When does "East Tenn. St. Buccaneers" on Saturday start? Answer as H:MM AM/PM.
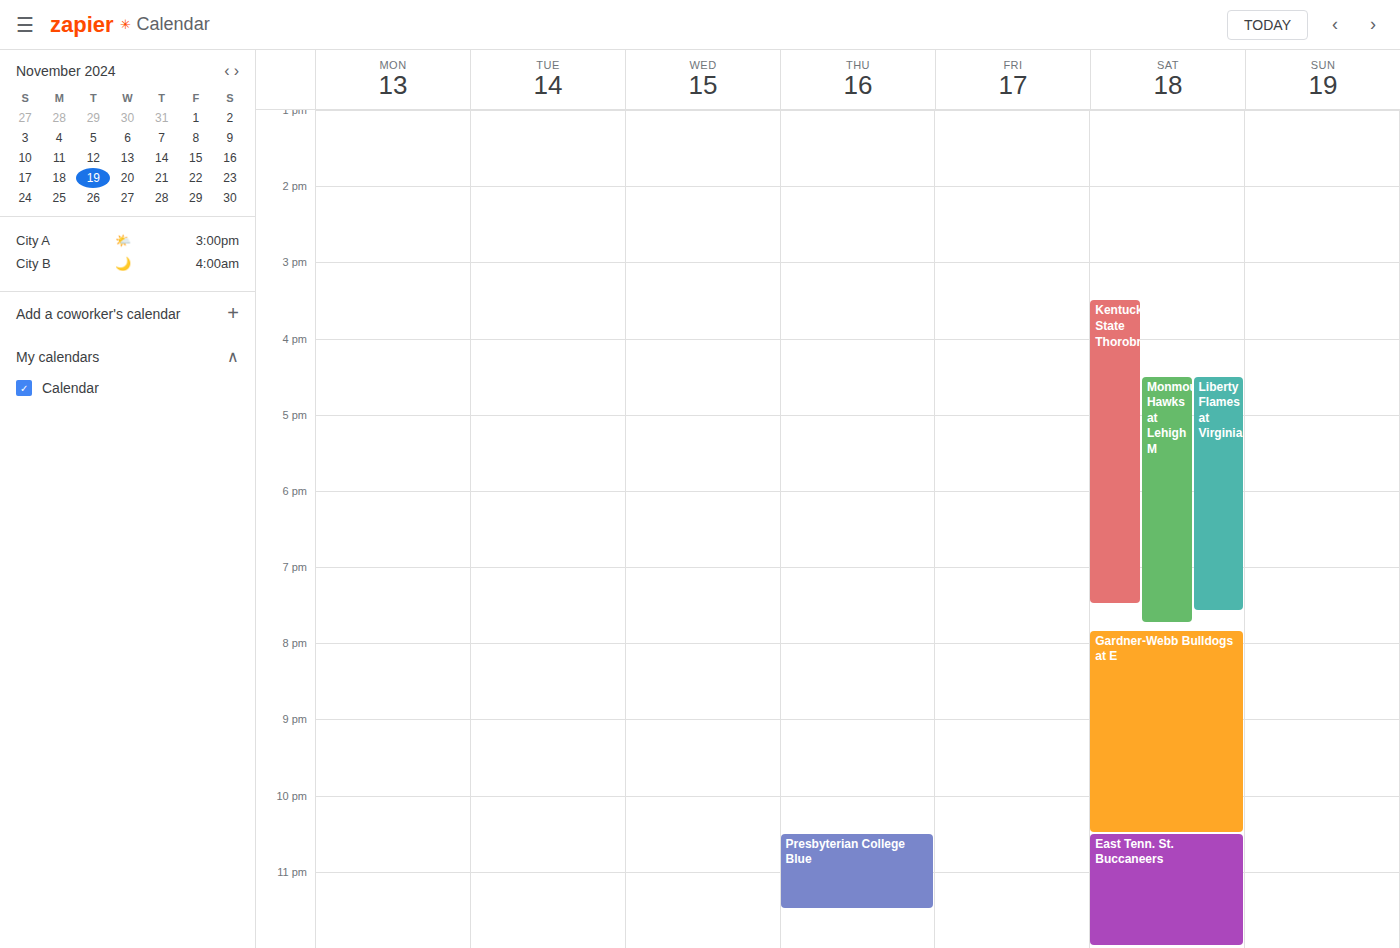
10:30 PM